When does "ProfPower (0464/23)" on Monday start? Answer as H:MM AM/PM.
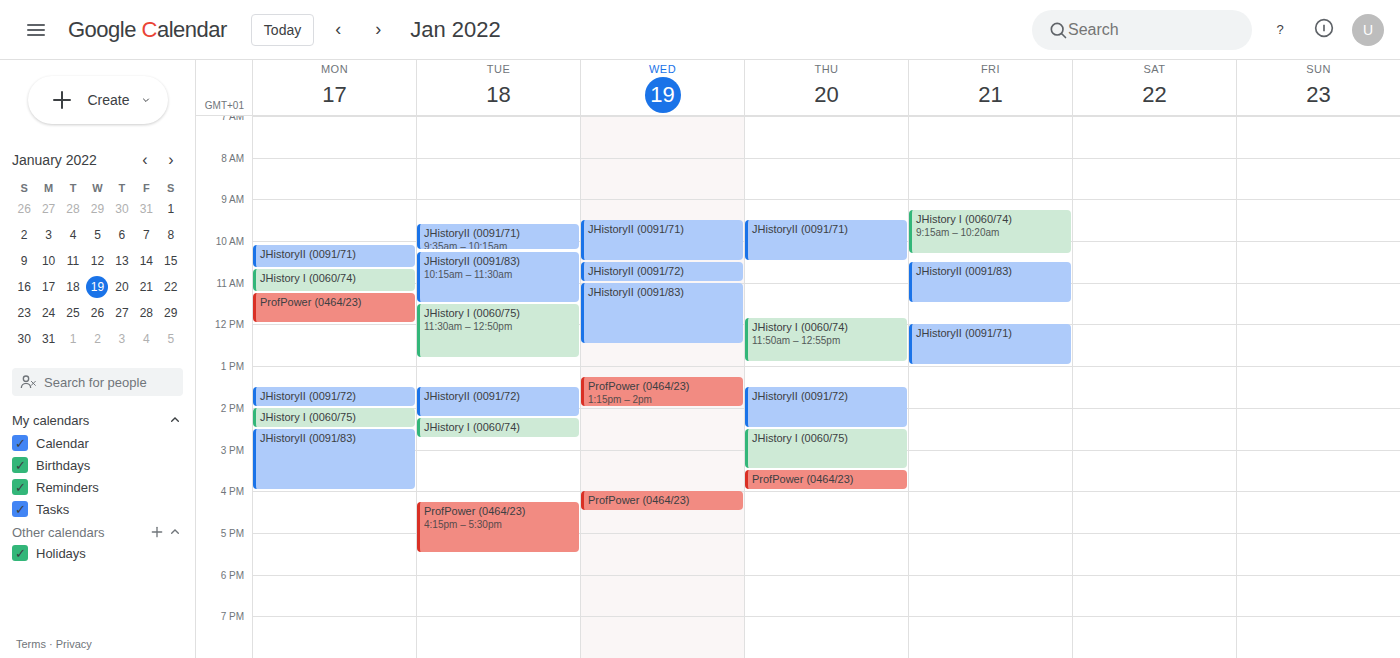
11:15 AM